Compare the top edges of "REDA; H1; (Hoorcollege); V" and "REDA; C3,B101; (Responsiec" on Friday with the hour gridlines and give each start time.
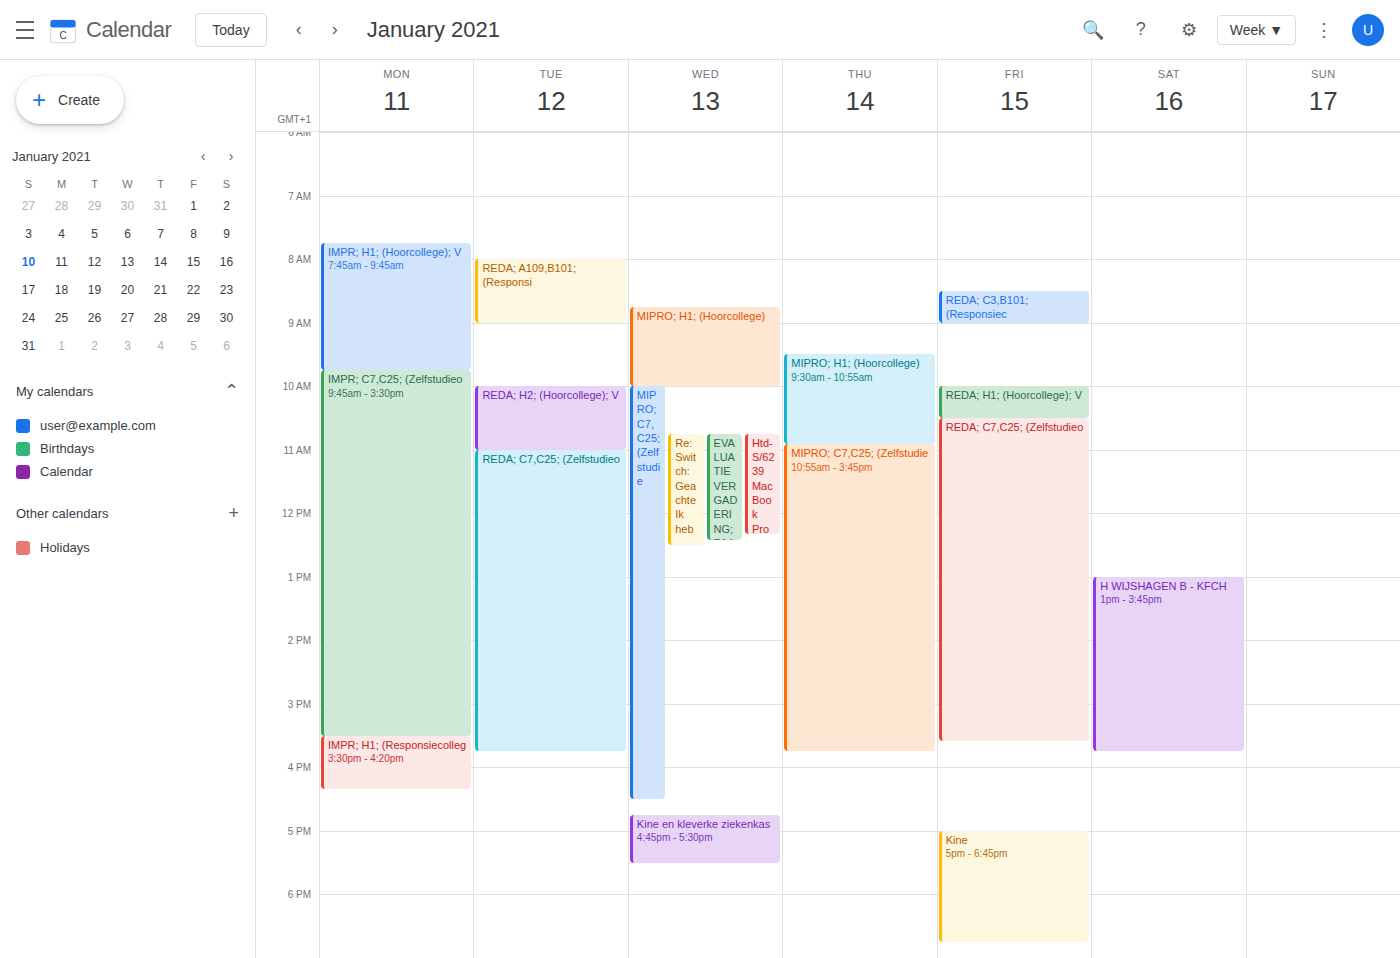
"REDA; H1; (Hoorcollege); V": 10:00 AM, exactly on the 10 AM line. "REDA; C3,B101; (Responsiec": 8:30 AM, halfway between the 8 AM and 9 AM lines.